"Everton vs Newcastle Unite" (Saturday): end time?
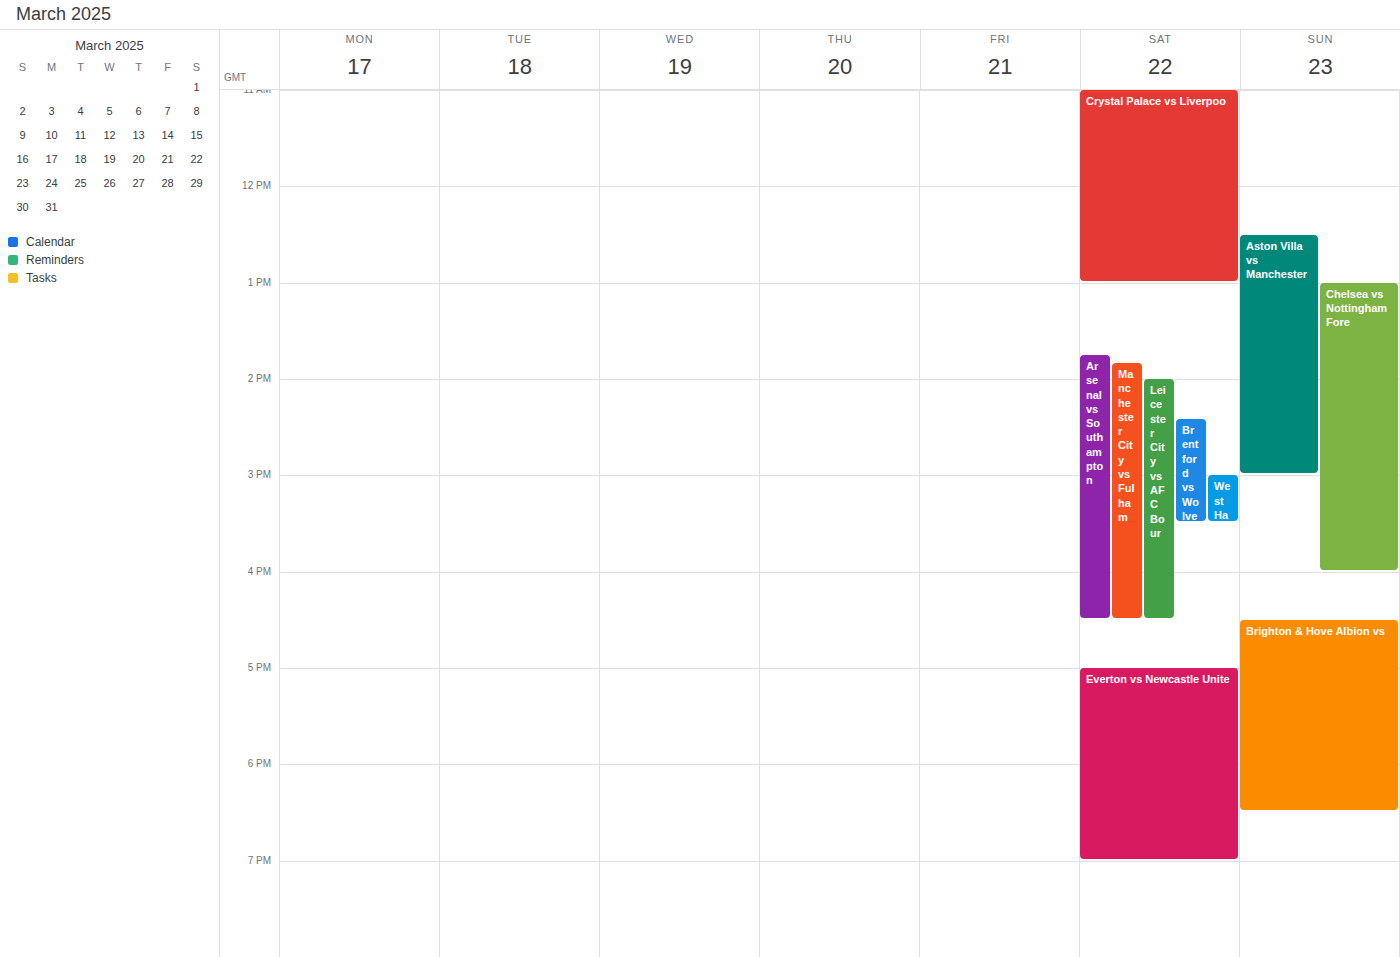
19:00